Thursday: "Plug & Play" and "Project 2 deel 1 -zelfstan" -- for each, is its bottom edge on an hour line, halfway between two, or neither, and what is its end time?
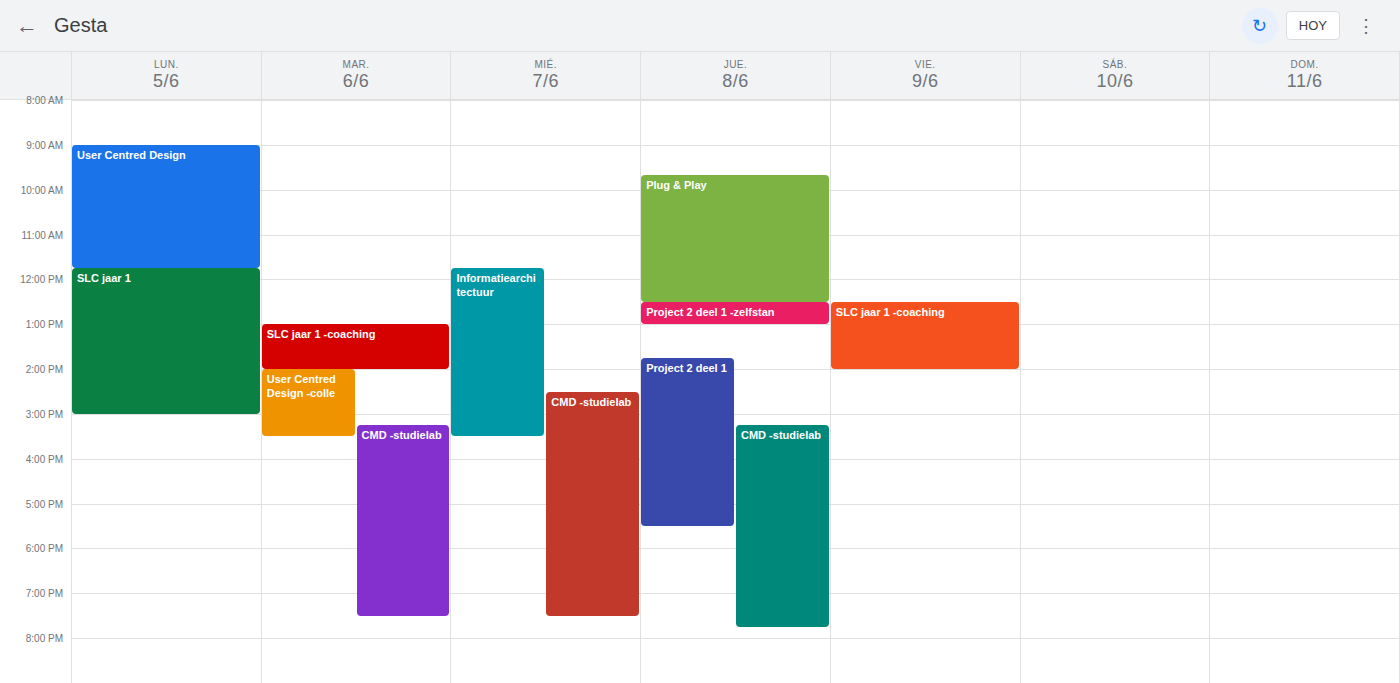
"Plug & Play": 12:30 PM, halfway between the 12 PM and 1 PM lines. "Project 2 deel 1 -zelfstan": 1:00 PM, exactly on the 1 PM line.